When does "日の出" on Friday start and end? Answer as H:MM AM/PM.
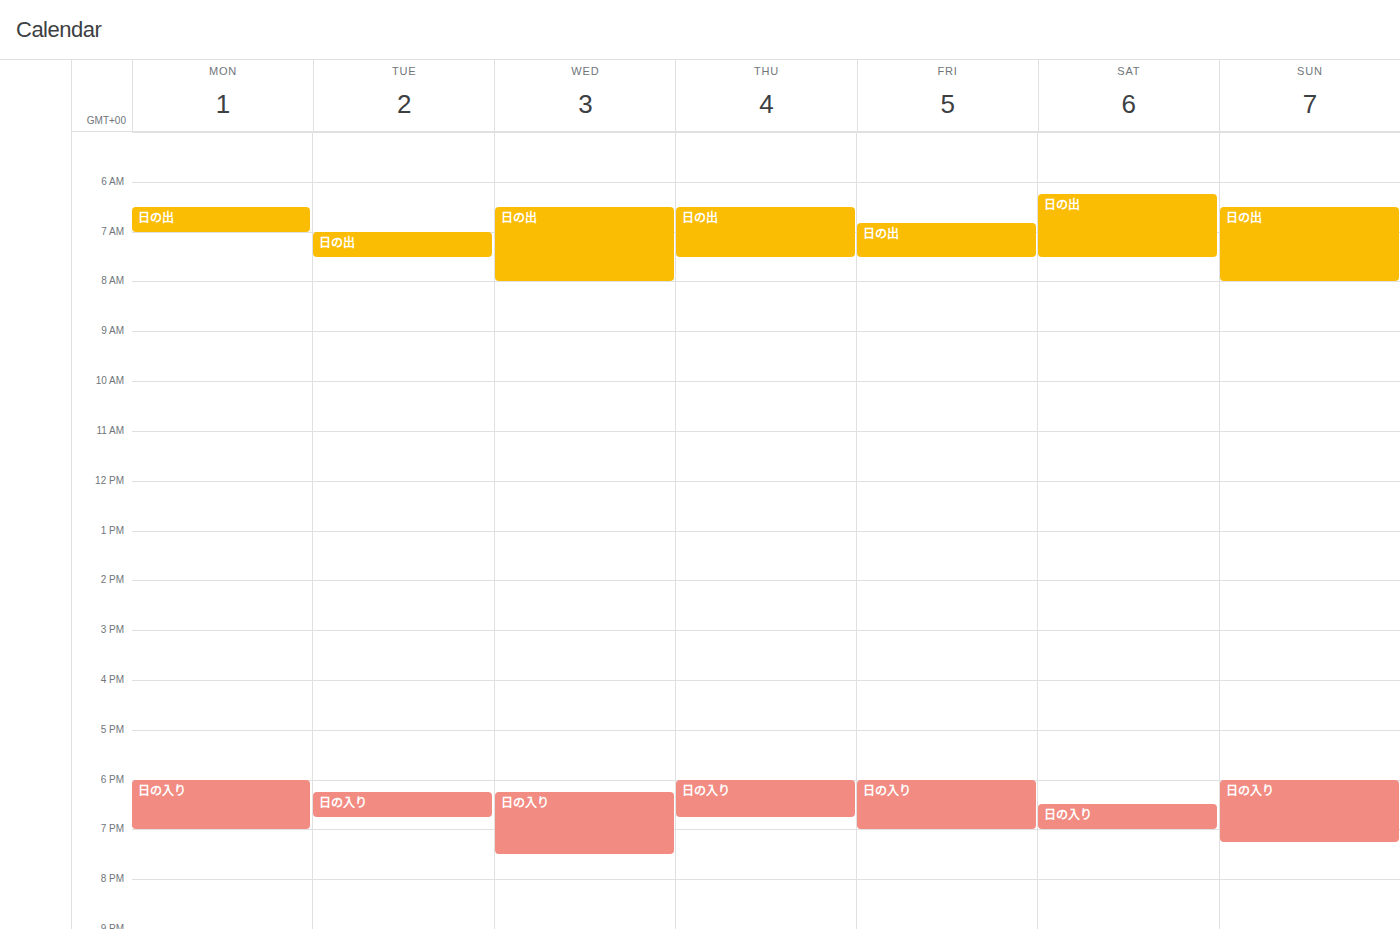
6:50 AM to 7:30 AM